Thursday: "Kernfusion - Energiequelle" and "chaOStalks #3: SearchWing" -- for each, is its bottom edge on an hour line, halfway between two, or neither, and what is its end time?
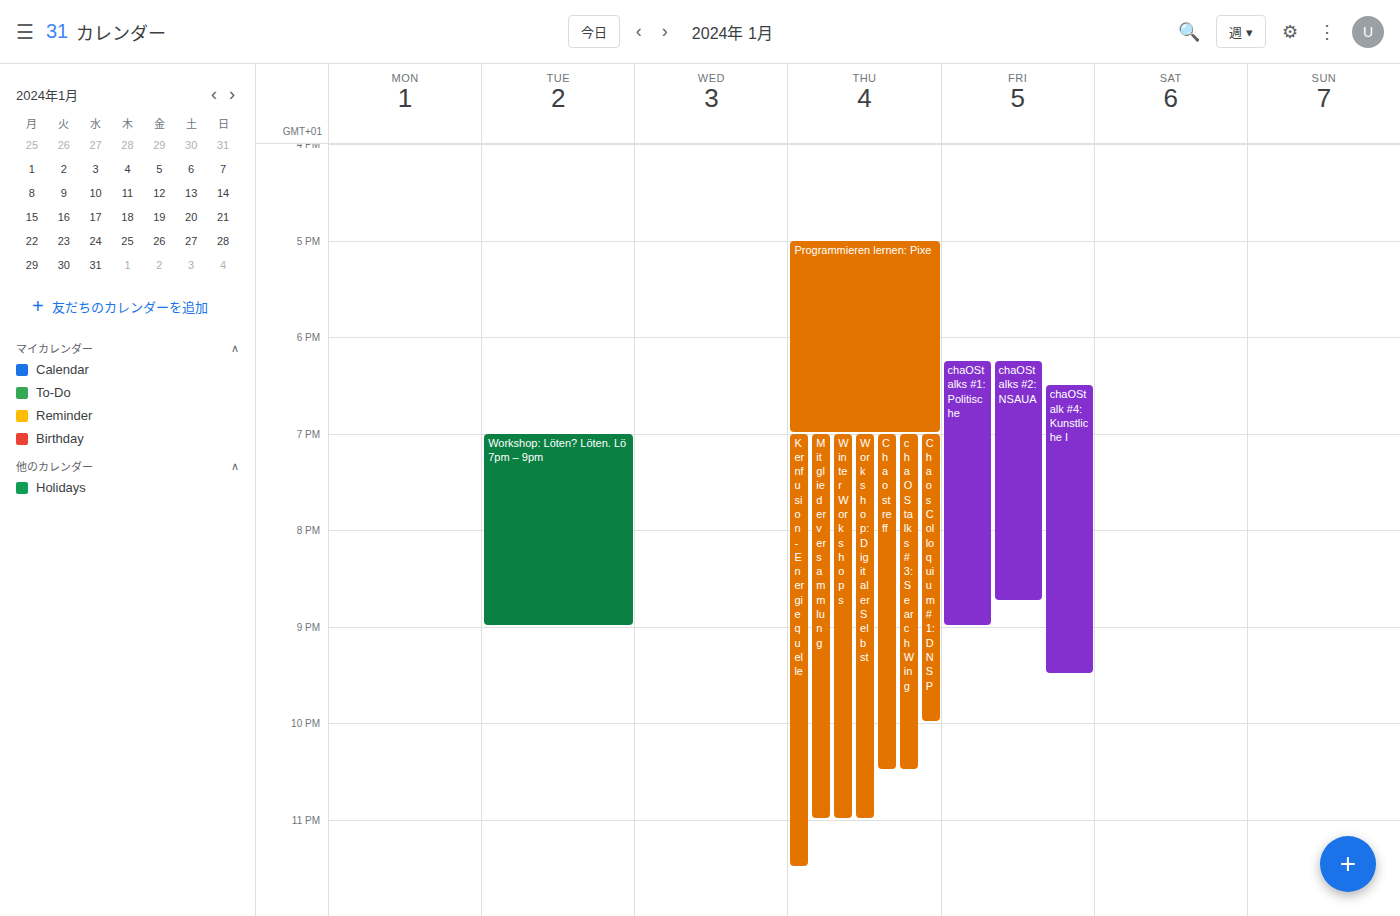
"Kernfusion - Energiequelle": 11:30 PM, halfway between the 11 PM and 12 AM lines. "chaOStalks #3: SearchWing": 10:30 PM, halfway between the 10 PM and 11 PM lines.